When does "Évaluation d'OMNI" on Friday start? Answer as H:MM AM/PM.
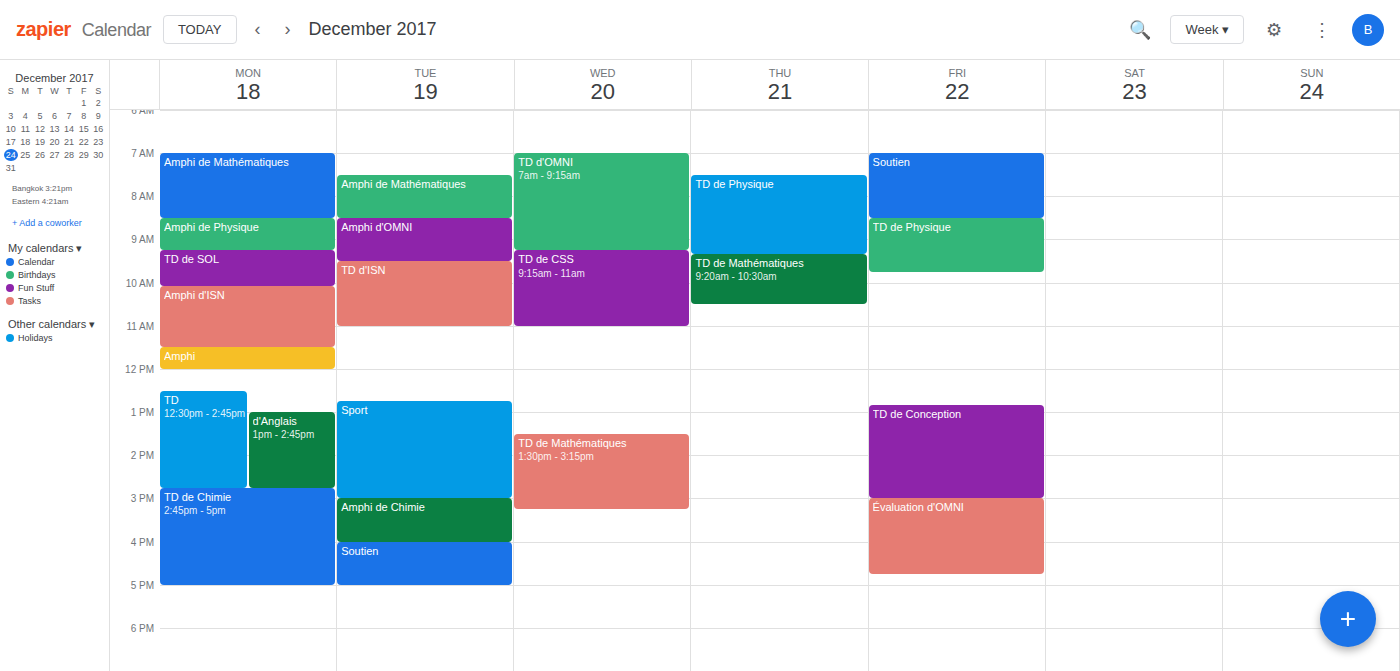
3:00 PM